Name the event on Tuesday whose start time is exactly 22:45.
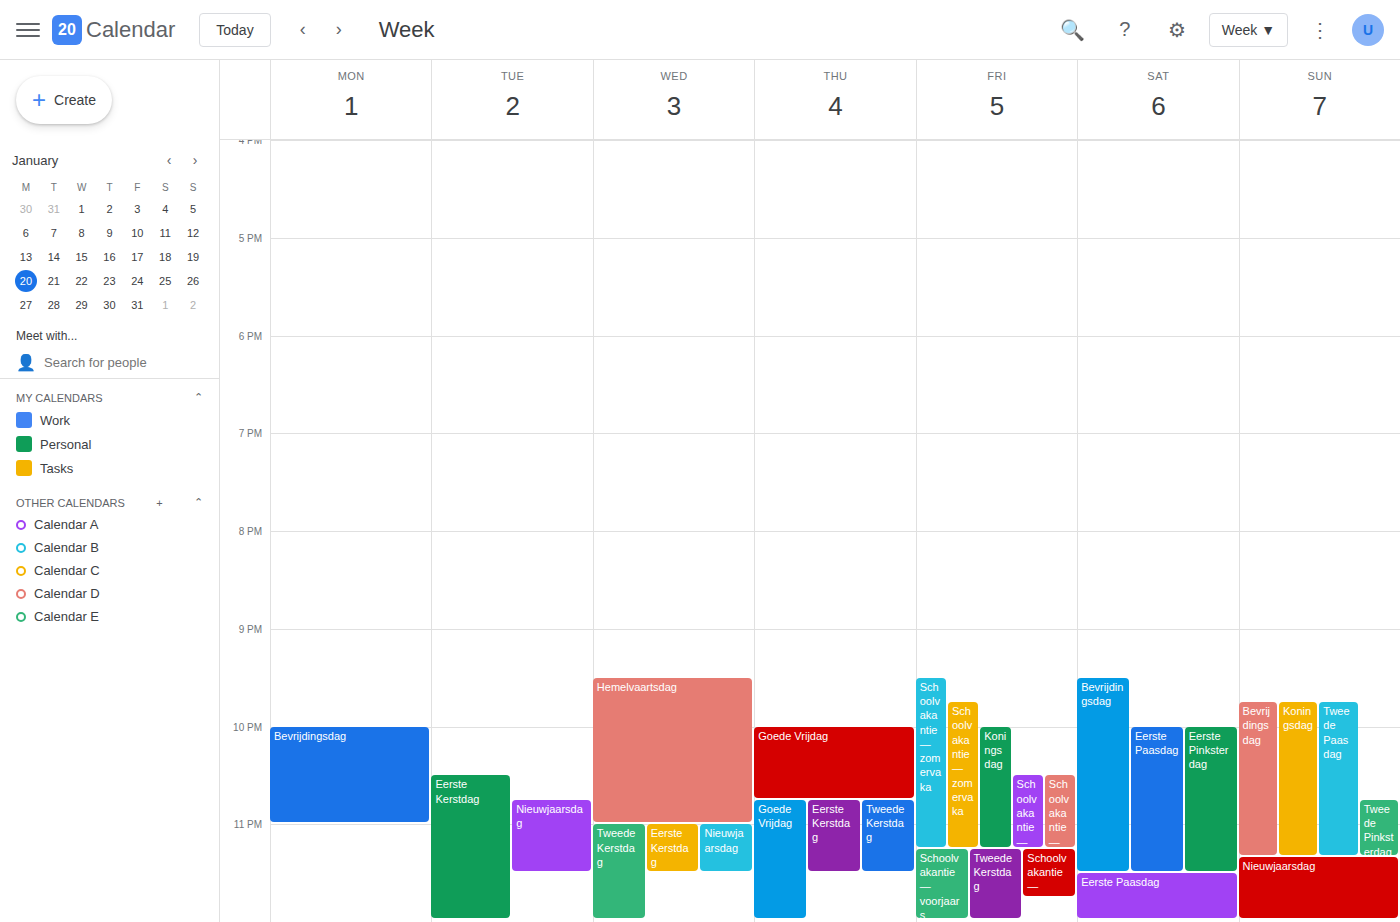
"Nieuwjaarsdag"